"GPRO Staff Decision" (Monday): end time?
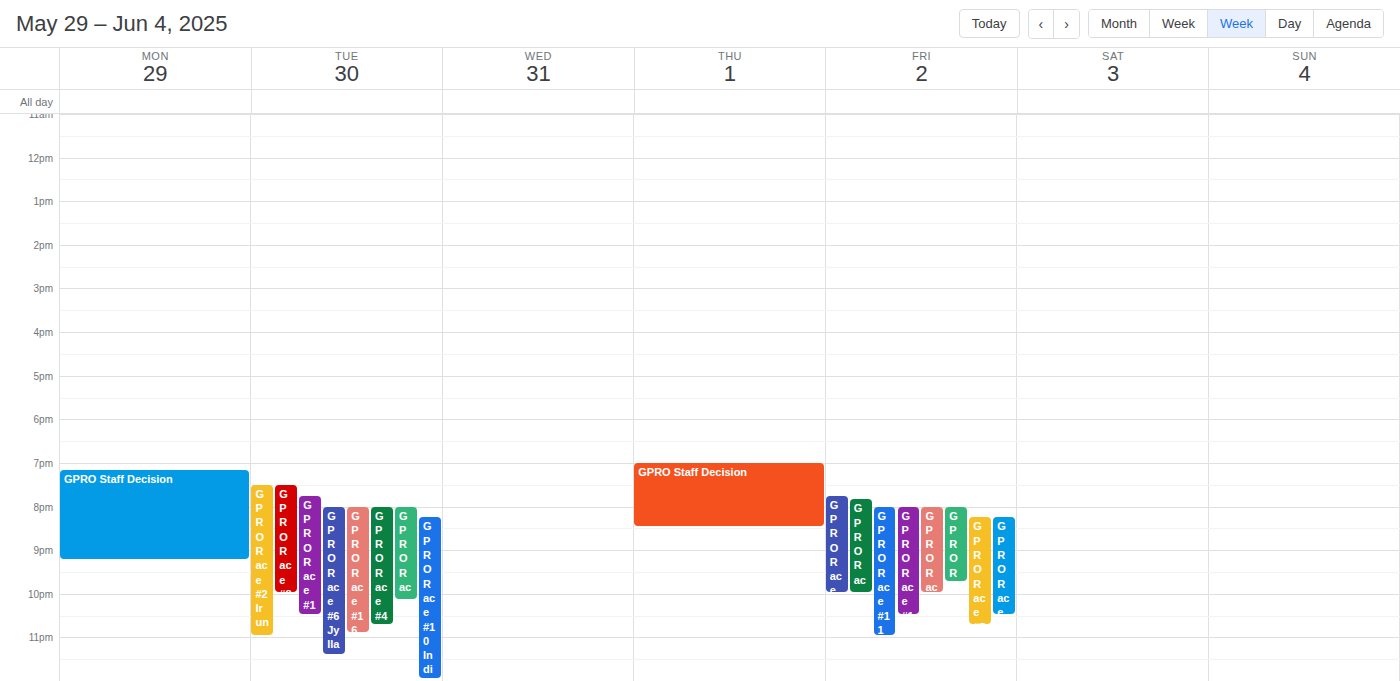
9:15 PM